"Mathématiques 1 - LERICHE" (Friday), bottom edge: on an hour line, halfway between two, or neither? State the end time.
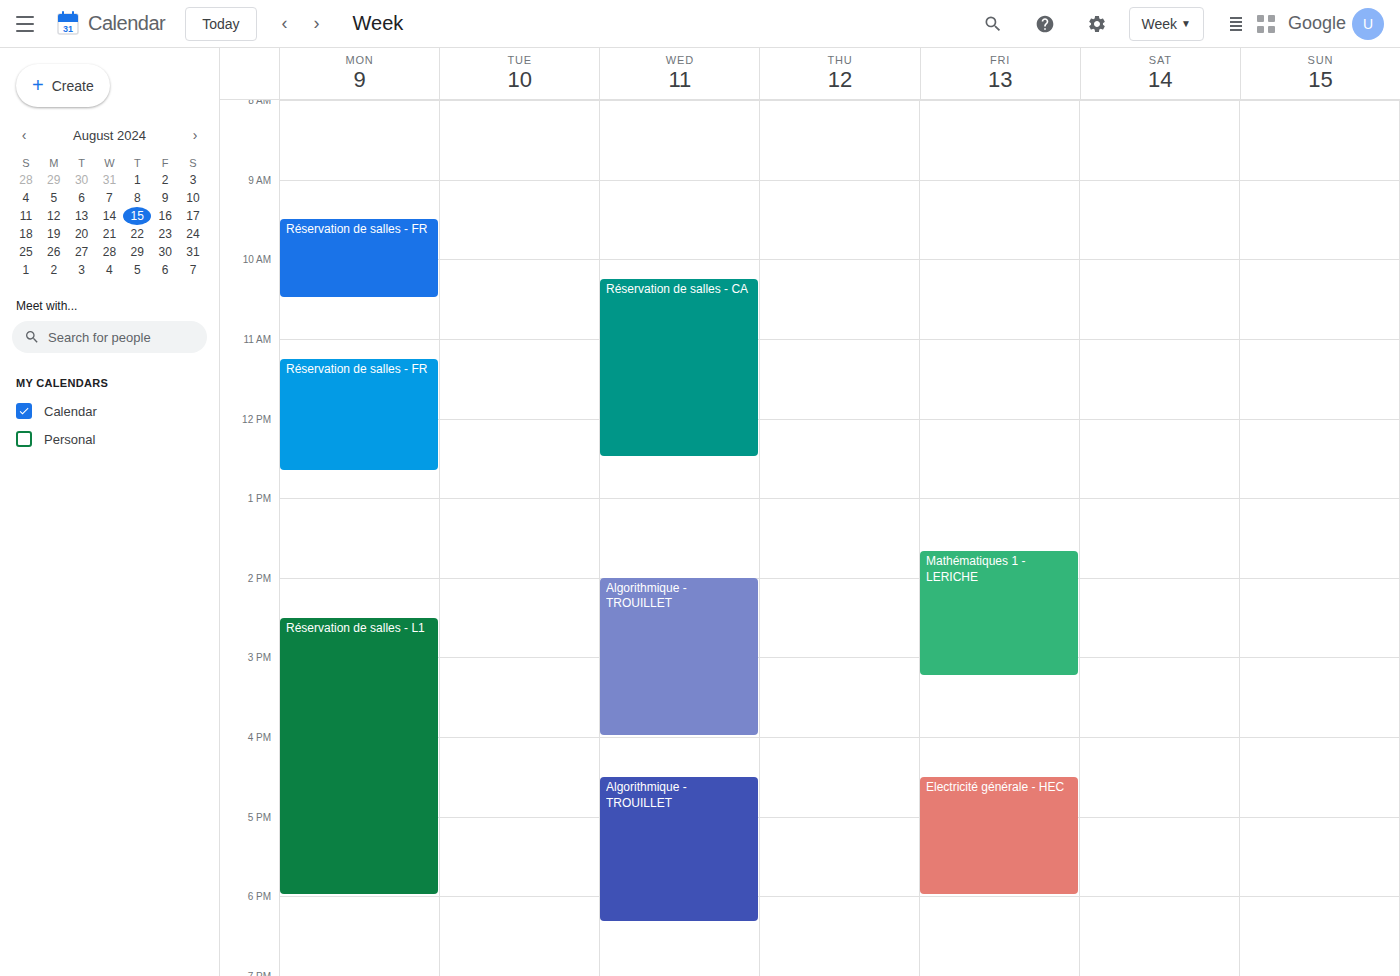
3:15 PM -- neither: a quarter of the way from the 3 PM line to the 4 PM line.